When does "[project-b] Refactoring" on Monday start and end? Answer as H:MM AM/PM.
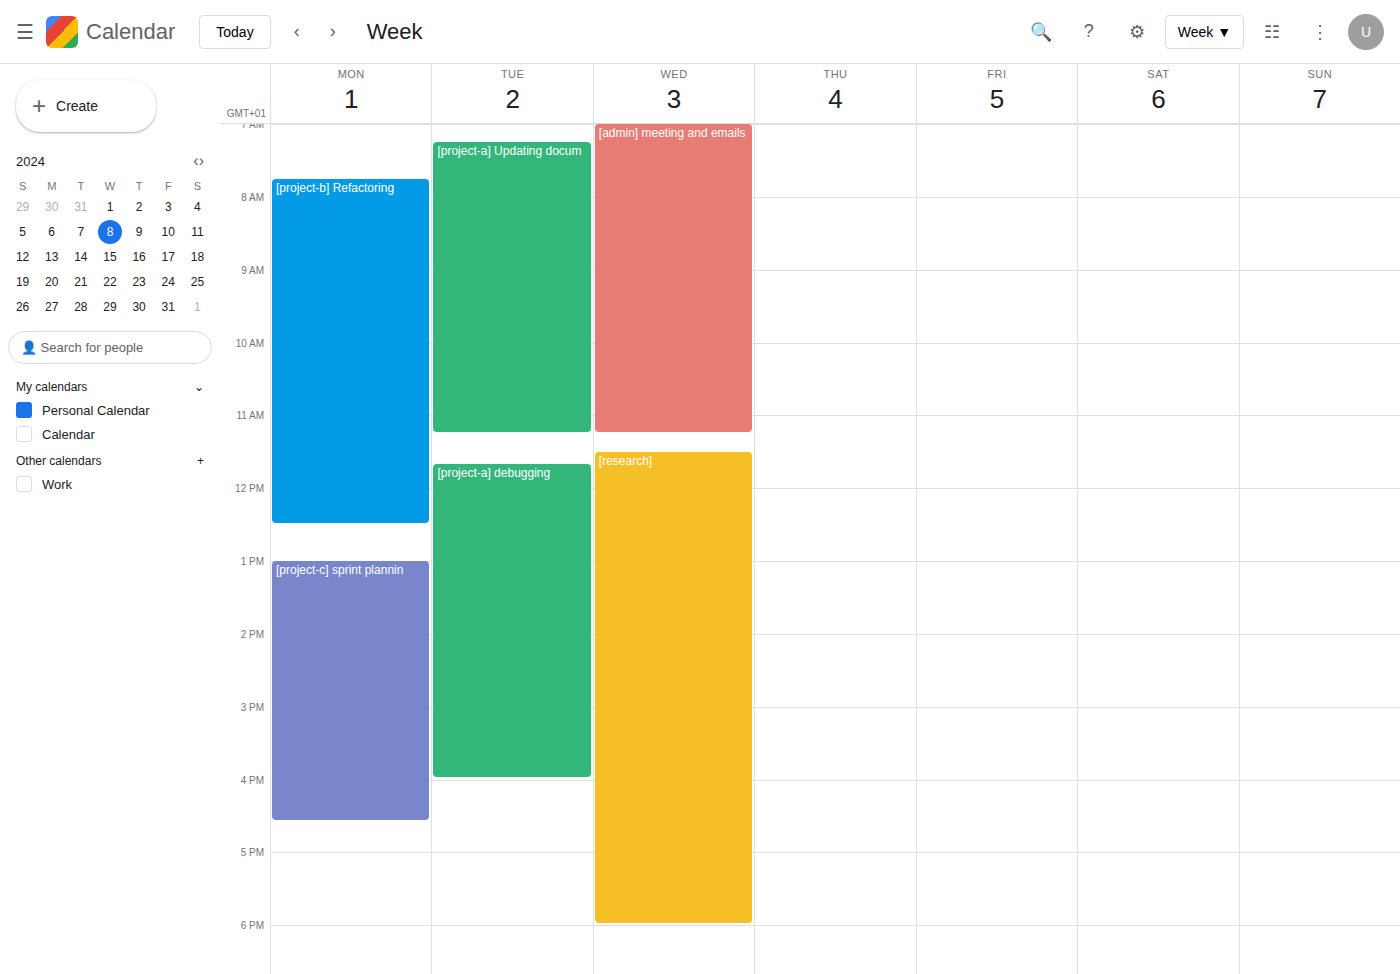
7:45 AM to 12:30 PM